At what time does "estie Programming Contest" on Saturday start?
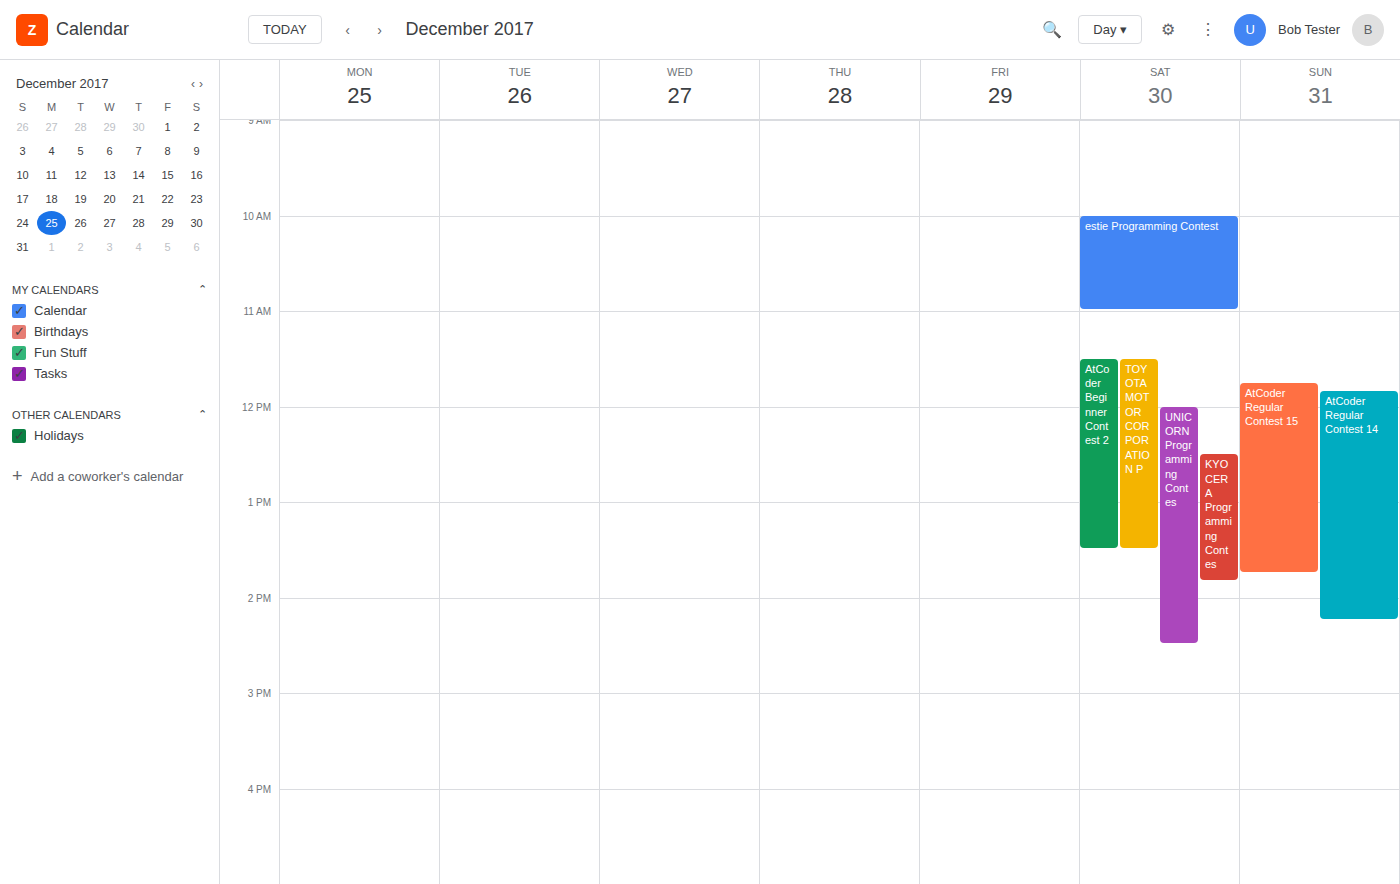
10:00 AM